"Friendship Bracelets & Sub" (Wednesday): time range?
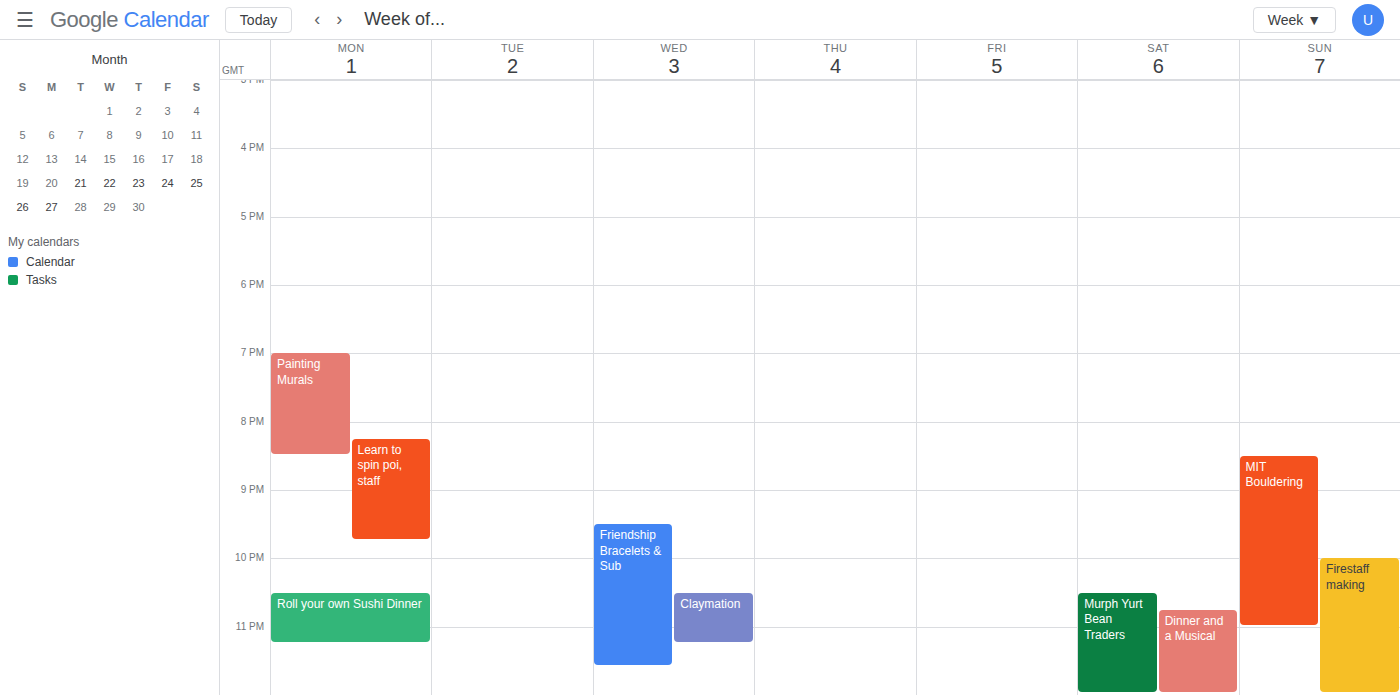
9:30 PM to 11:35 PM